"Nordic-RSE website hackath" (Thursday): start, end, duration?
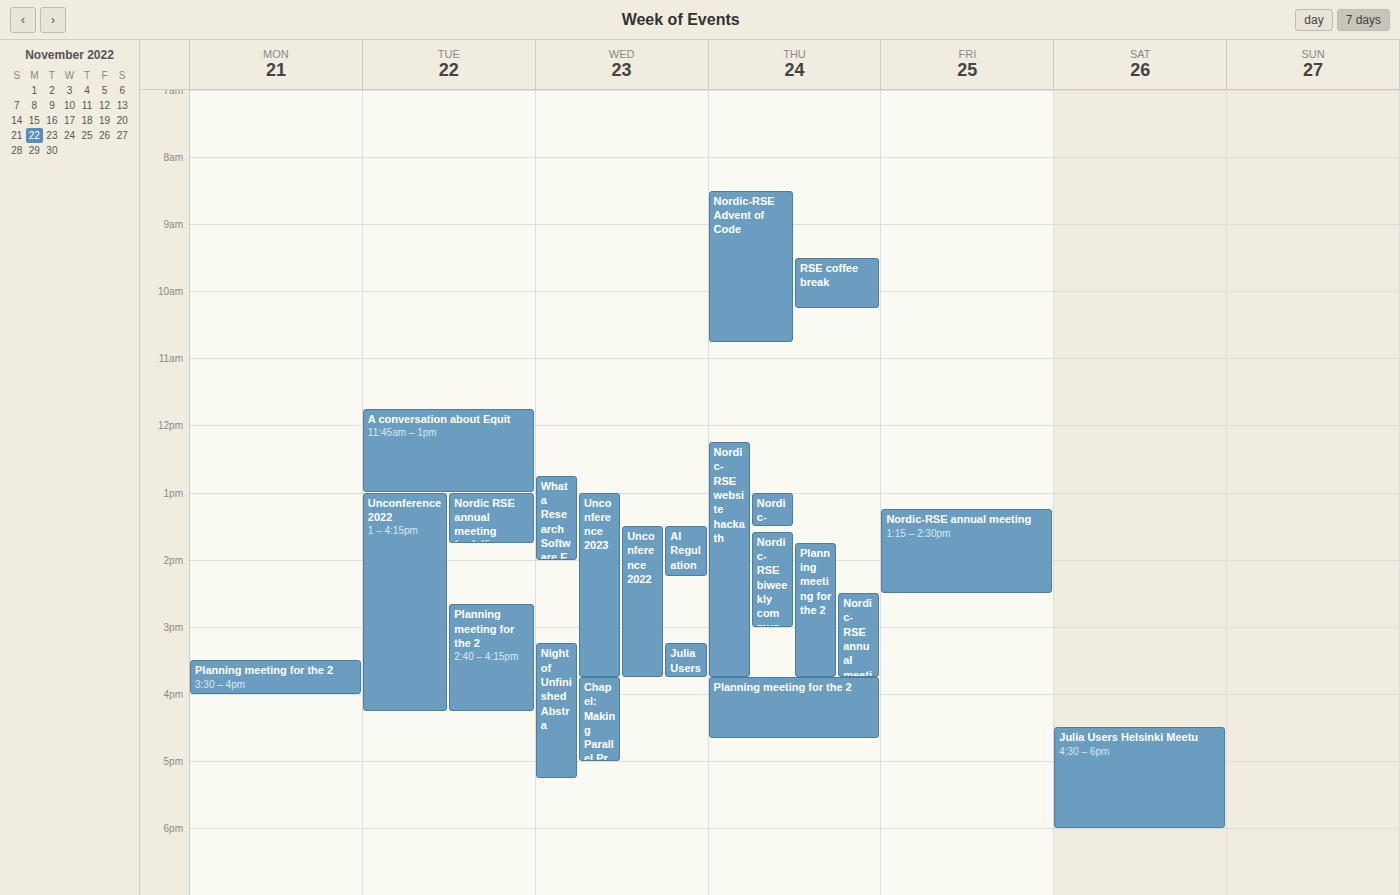
12:15 PM to 3:45 PM, 3 hours 30 minutes